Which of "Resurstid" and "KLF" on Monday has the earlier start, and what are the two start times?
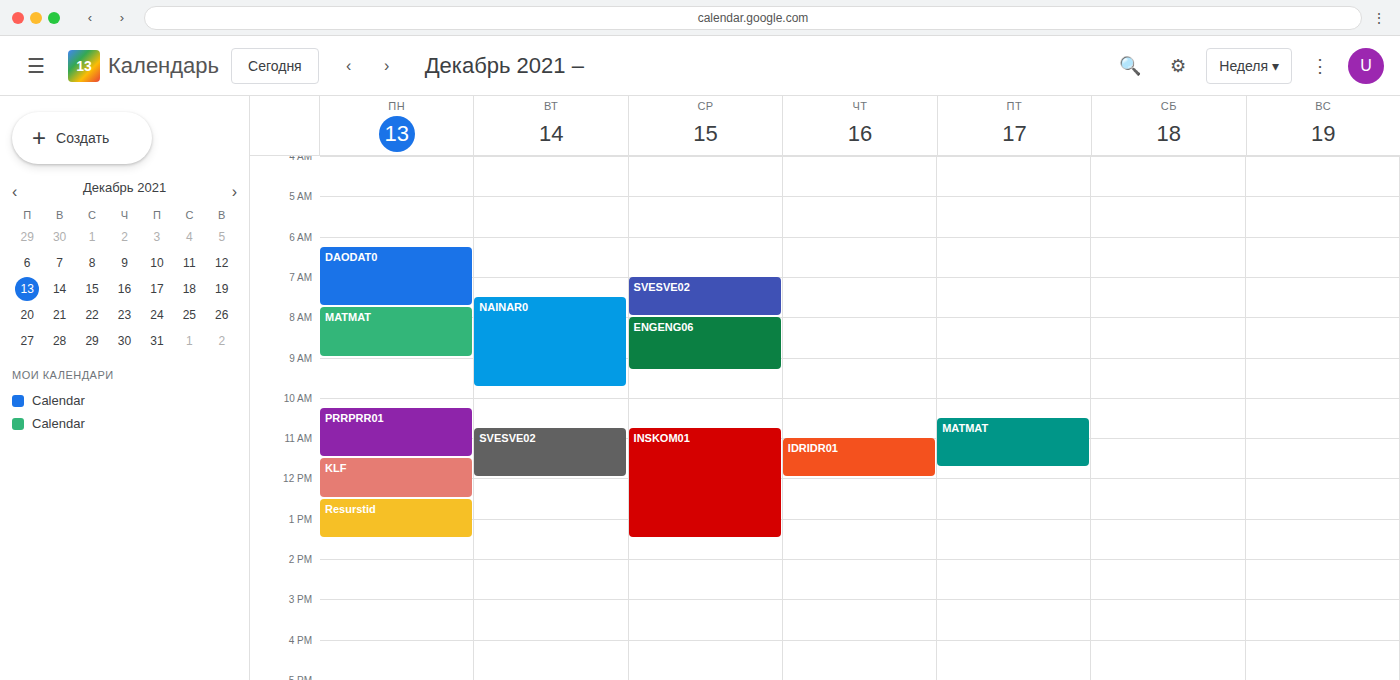
"KLF" 11:30 AM; "Resurstid" 12:30 PM.